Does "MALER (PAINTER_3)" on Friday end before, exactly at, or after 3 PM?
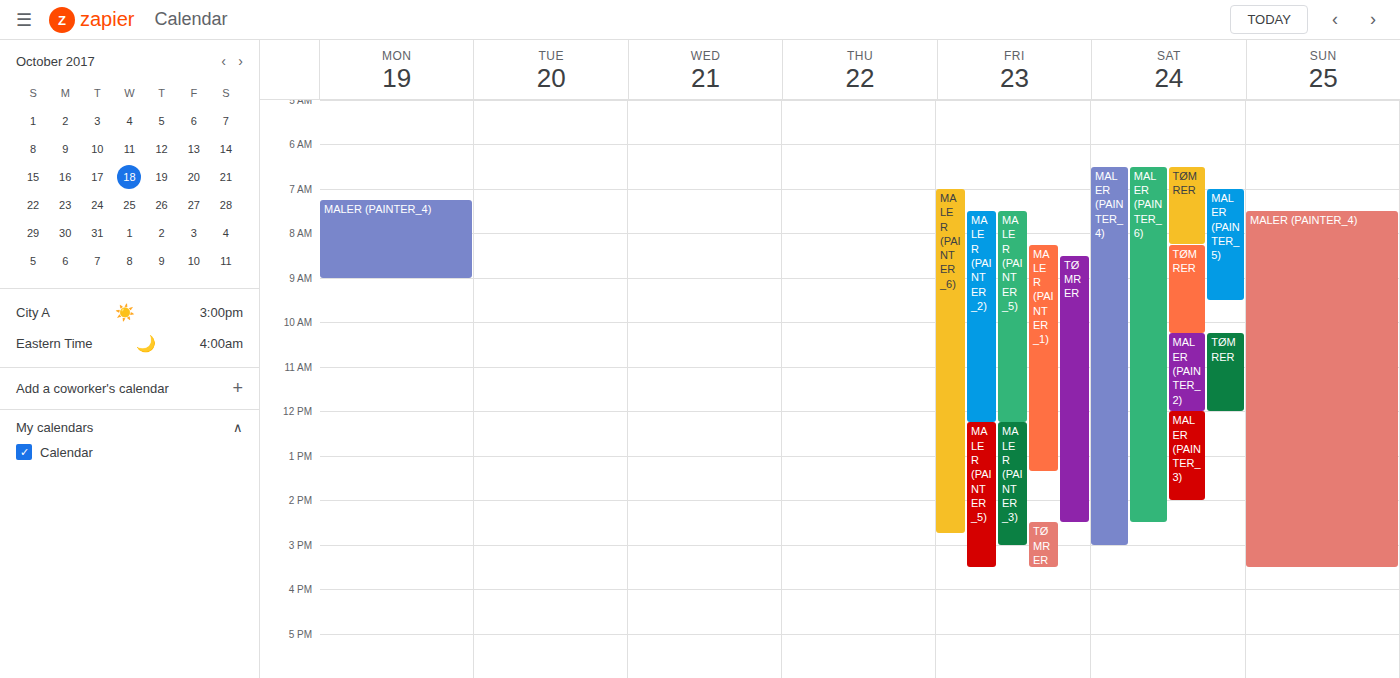
3:00 PM -- exactly at 3 PM, on the 3 PM line.